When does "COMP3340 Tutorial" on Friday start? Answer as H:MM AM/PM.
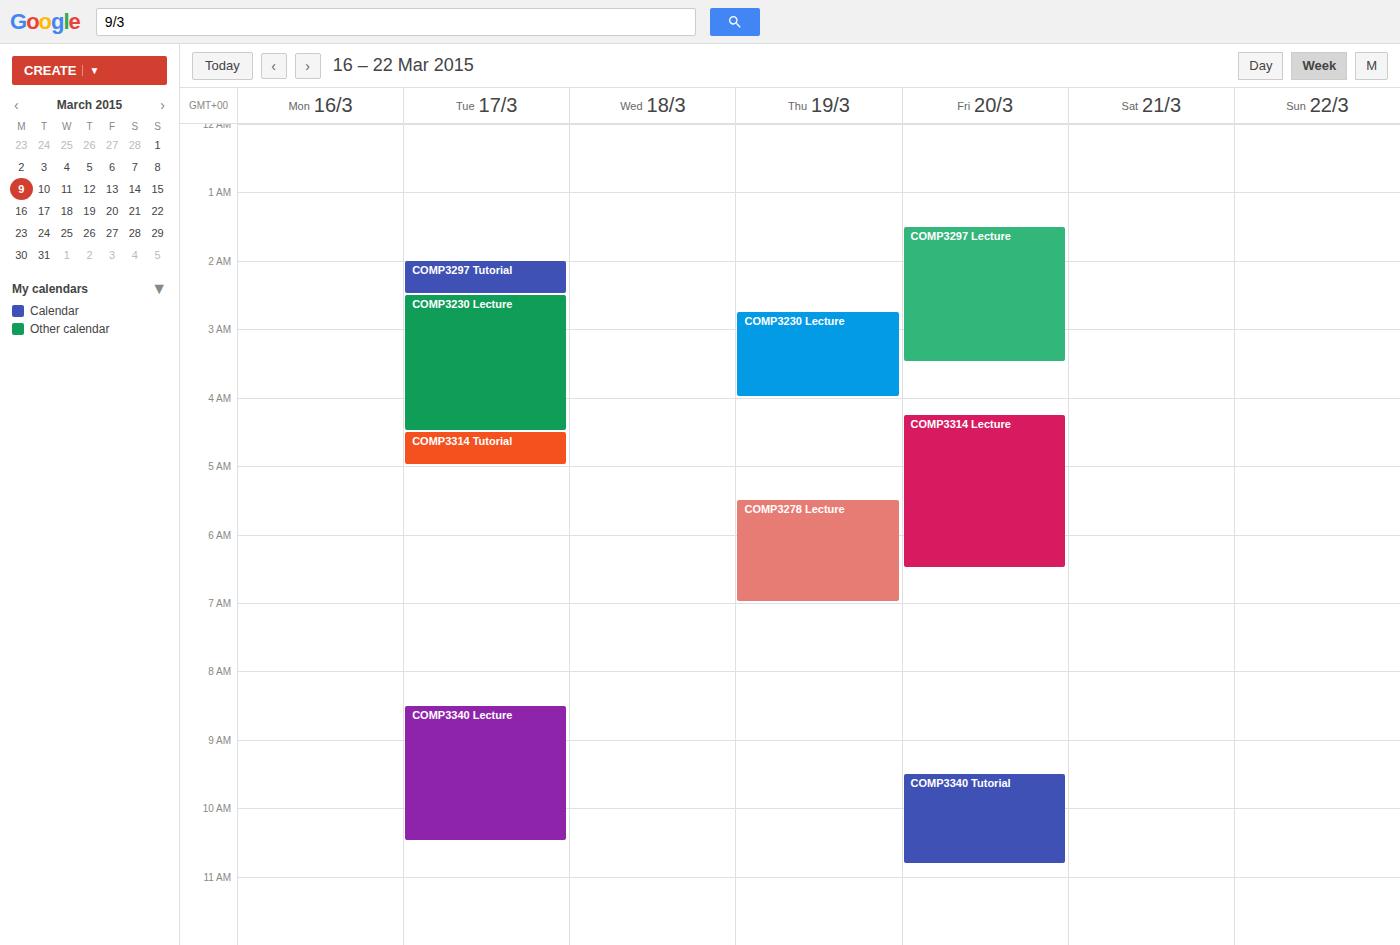
9:30 AM